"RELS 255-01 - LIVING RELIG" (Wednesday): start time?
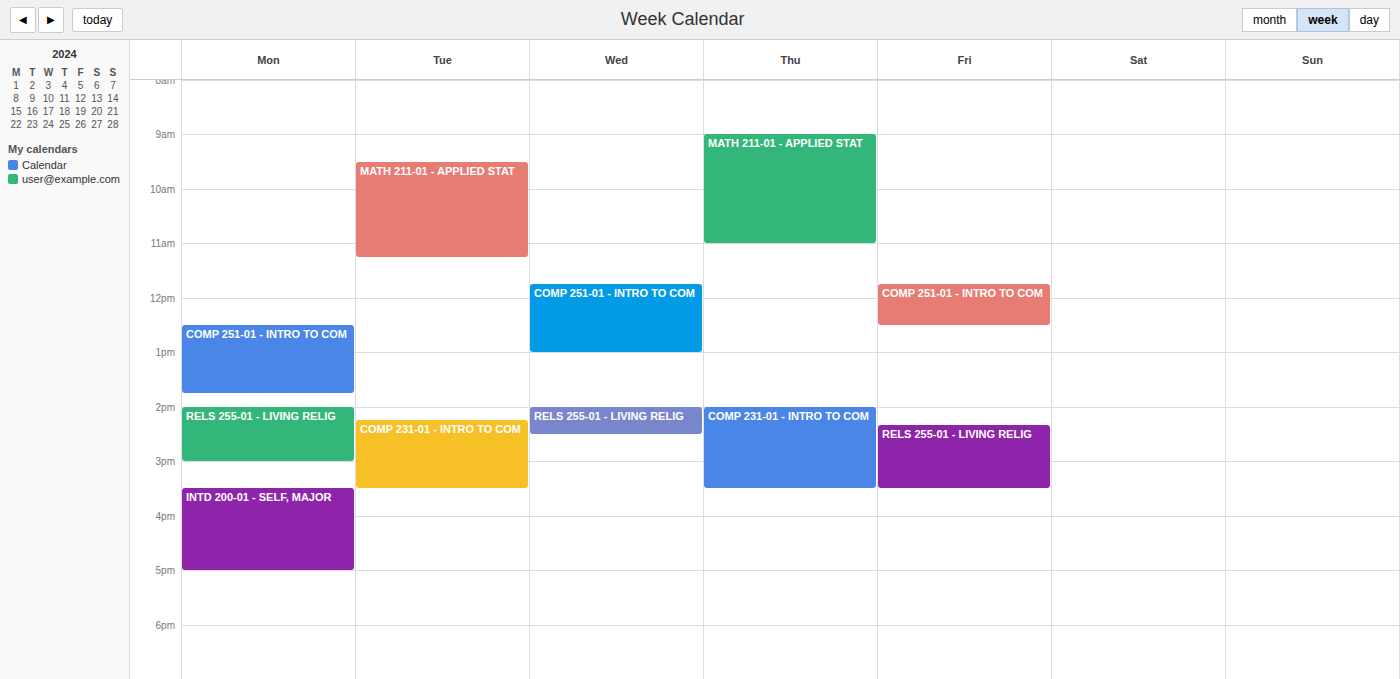
2:00 PM